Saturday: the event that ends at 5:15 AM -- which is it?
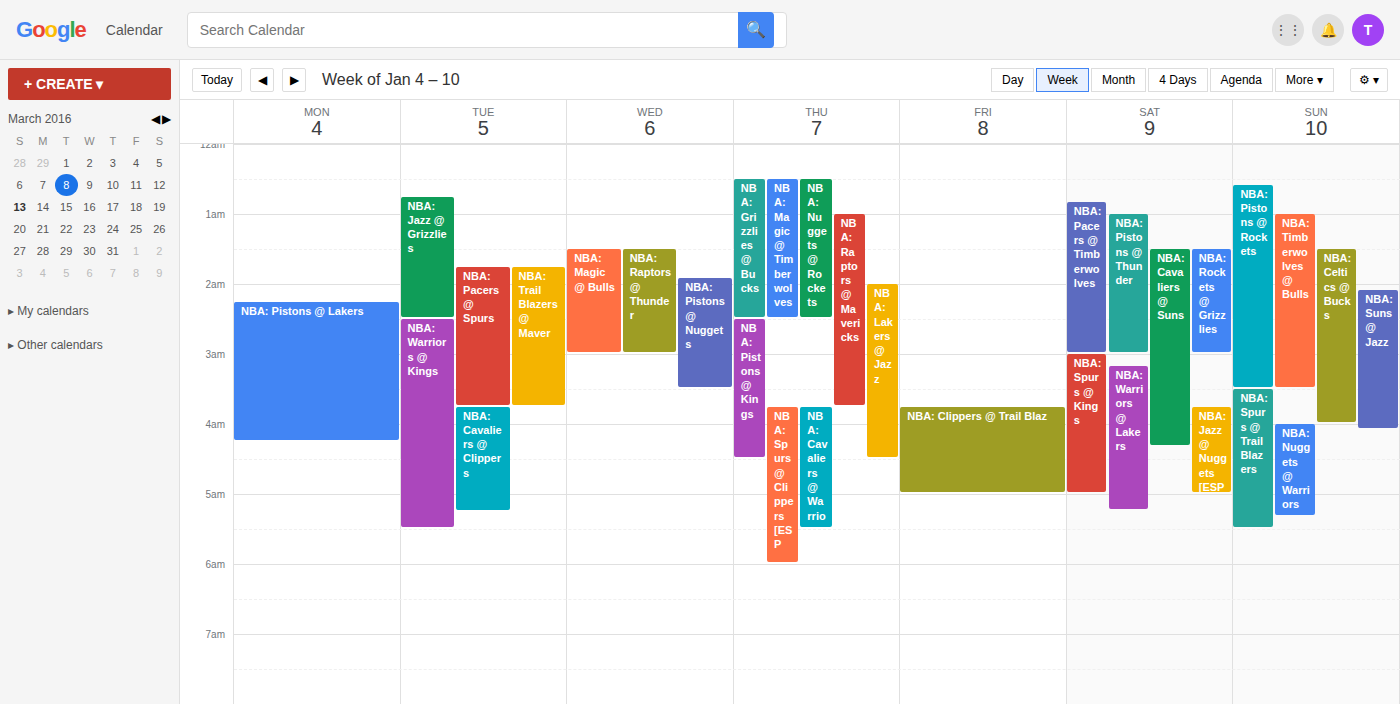
"NBA: Warriors @ Lakers"